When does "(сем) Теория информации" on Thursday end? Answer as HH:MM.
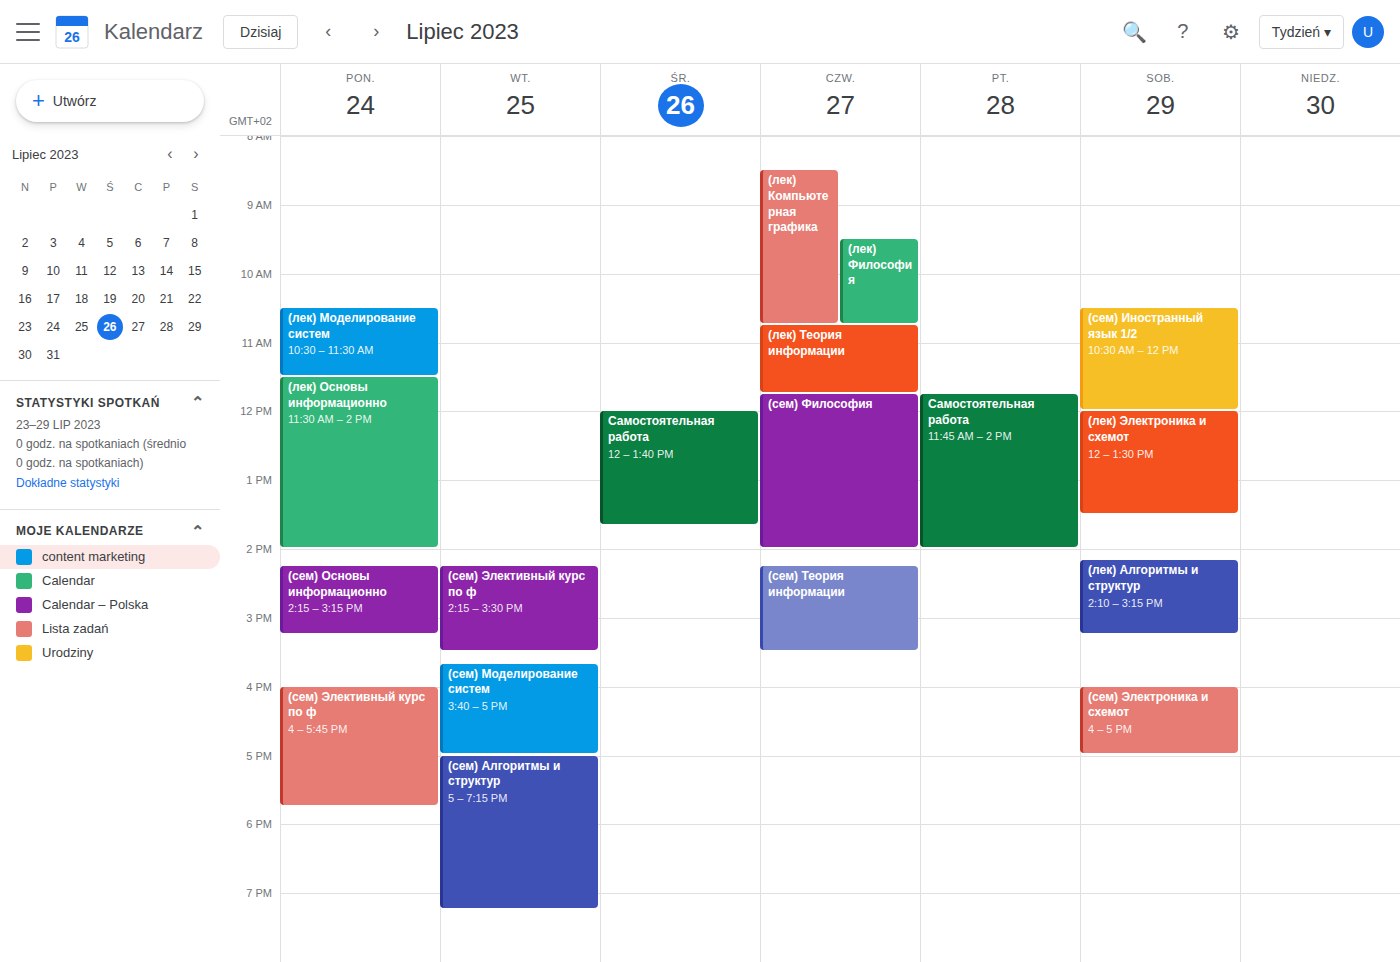
15:30